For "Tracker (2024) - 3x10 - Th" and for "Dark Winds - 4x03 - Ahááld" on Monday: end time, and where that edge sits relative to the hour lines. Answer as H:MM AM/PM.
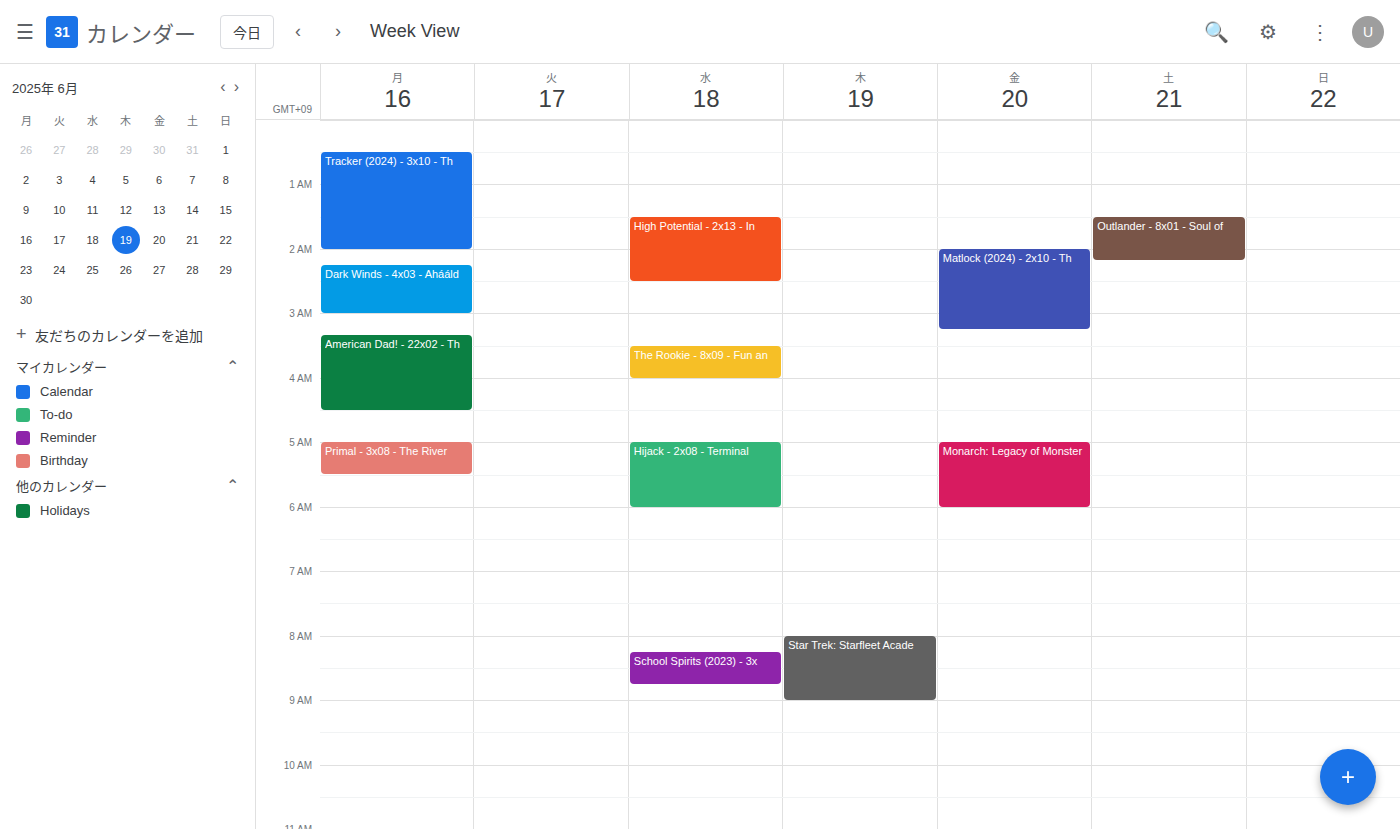
"Tracker (2024) - 3x10 - Th": 2:00 AM, exactly on the 2 AM line. "Dark Winds - 4x03 - Ahááld": 3:00 AM, exactly on the 3 AM line.